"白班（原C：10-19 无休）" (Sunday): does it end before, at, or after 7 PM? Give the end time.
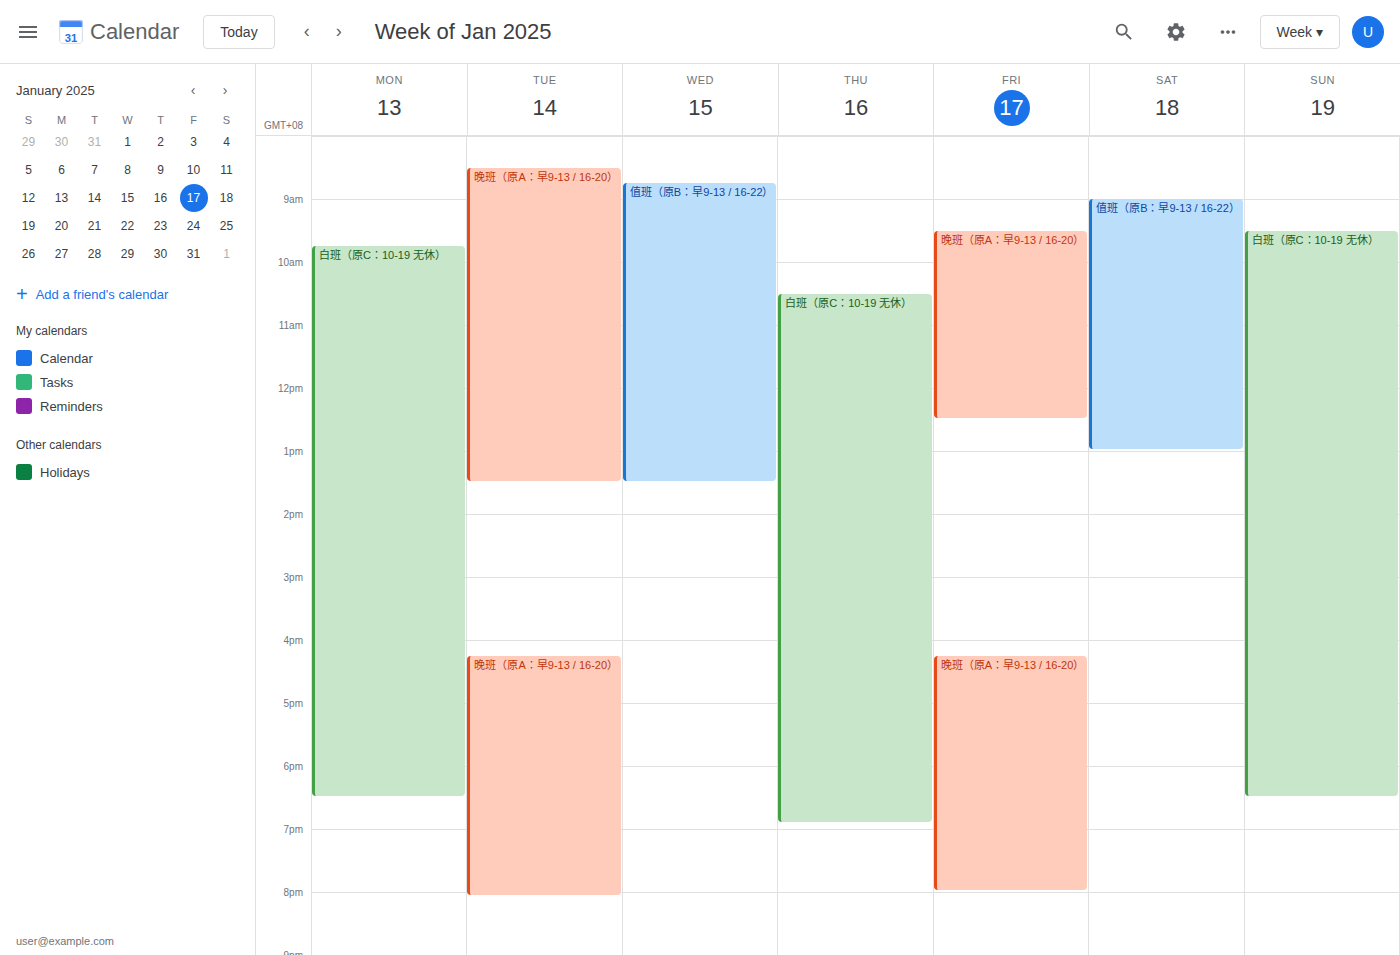
6:30 PM -- before 7 PM, 30 minutes above the 7 PM line.